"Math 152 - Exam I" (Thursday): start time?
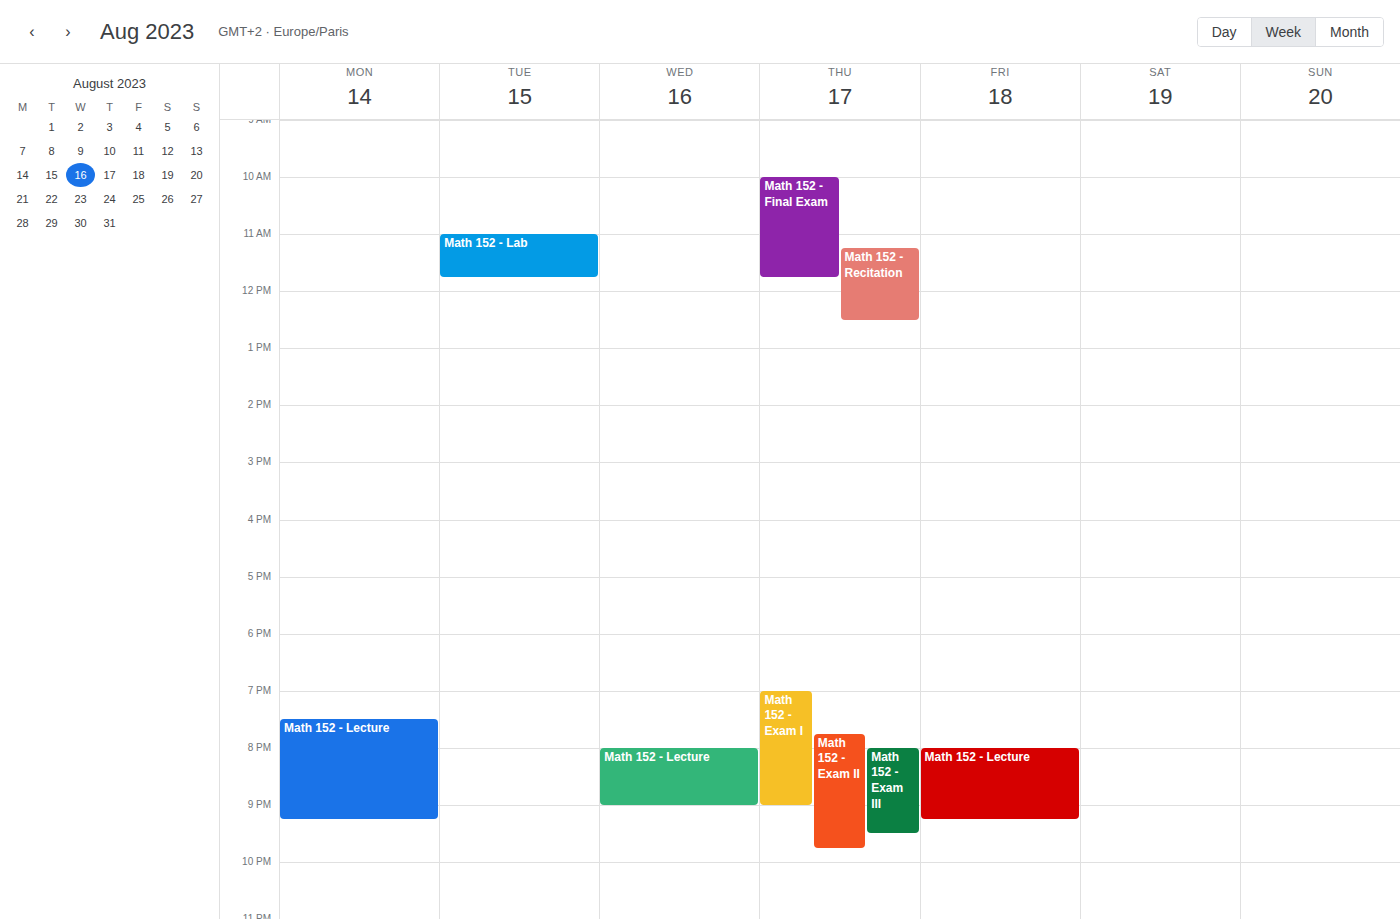
7:00 PM